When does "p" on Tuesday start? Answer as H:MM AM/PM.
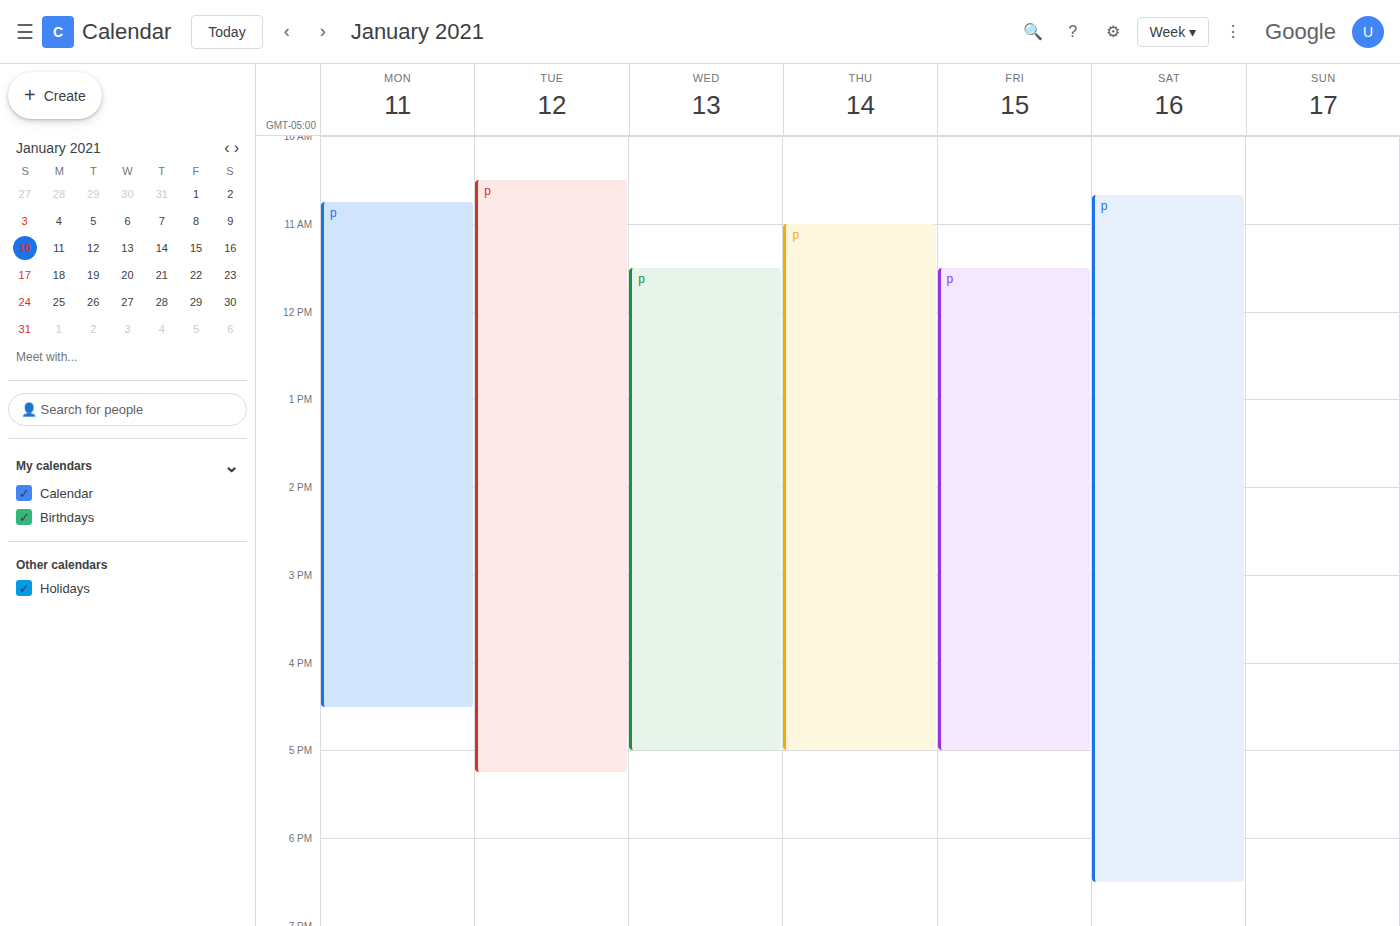
10:30 AM